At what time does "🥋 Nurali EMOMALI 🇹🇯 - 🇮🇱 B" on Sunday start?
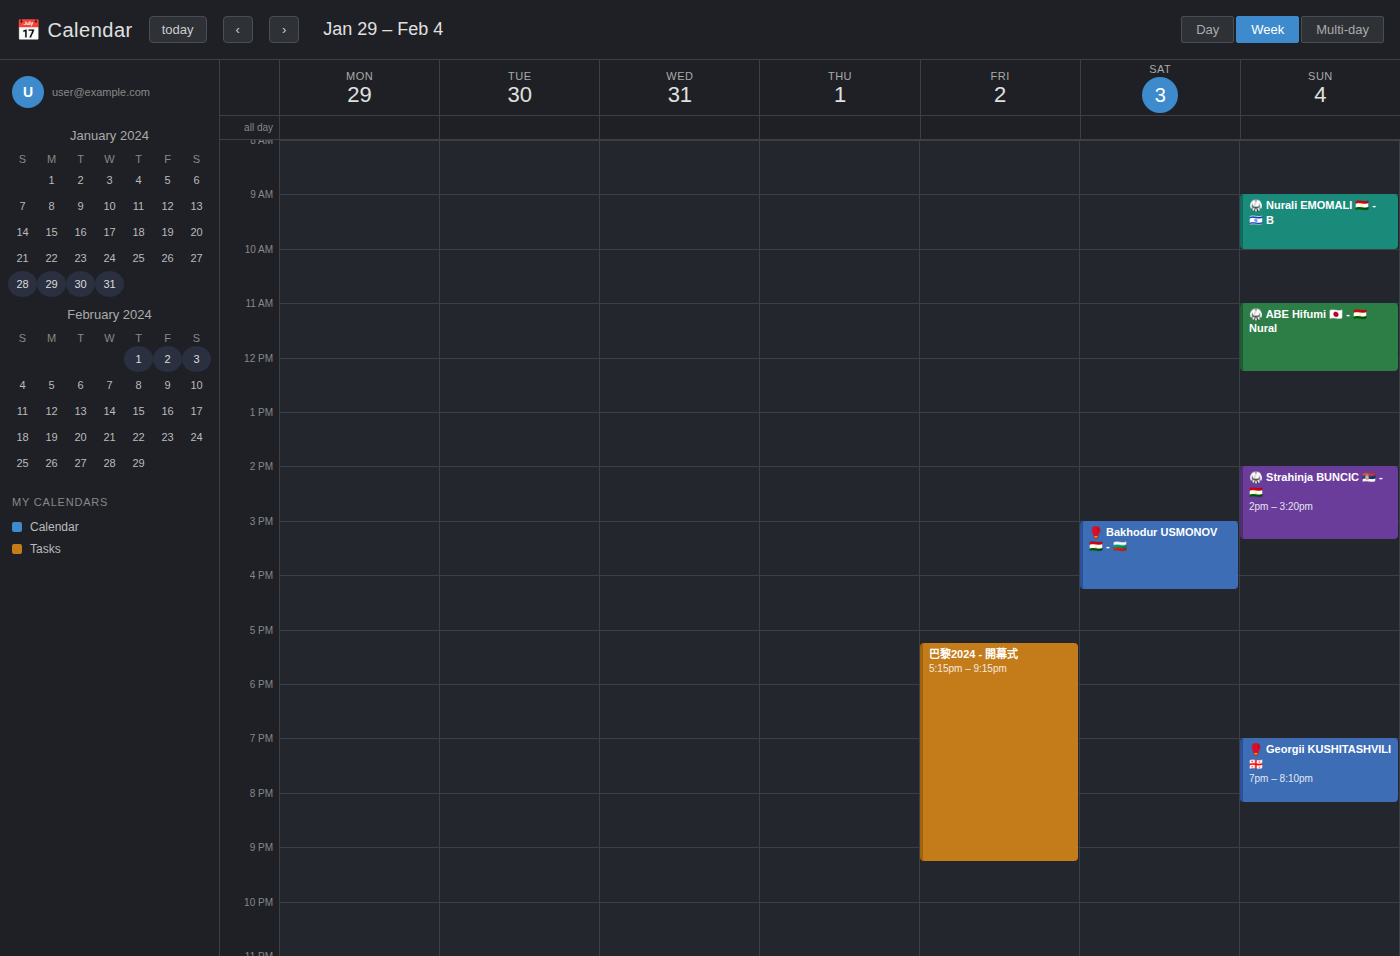
9:00 AM